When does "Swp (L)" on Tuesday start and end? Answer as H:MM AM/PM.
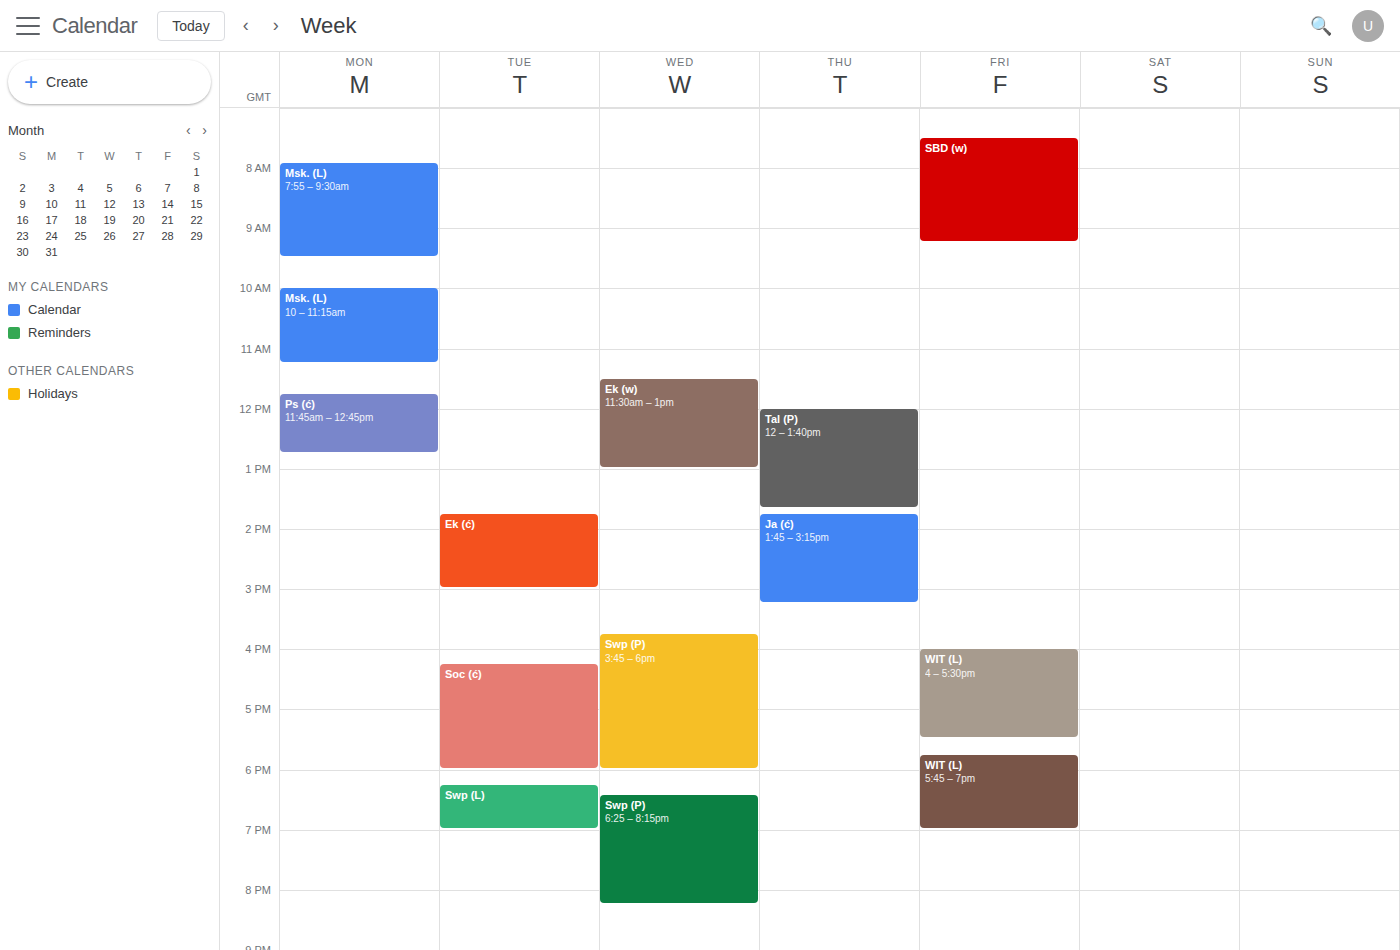
6:15 PM to 7:00 PM